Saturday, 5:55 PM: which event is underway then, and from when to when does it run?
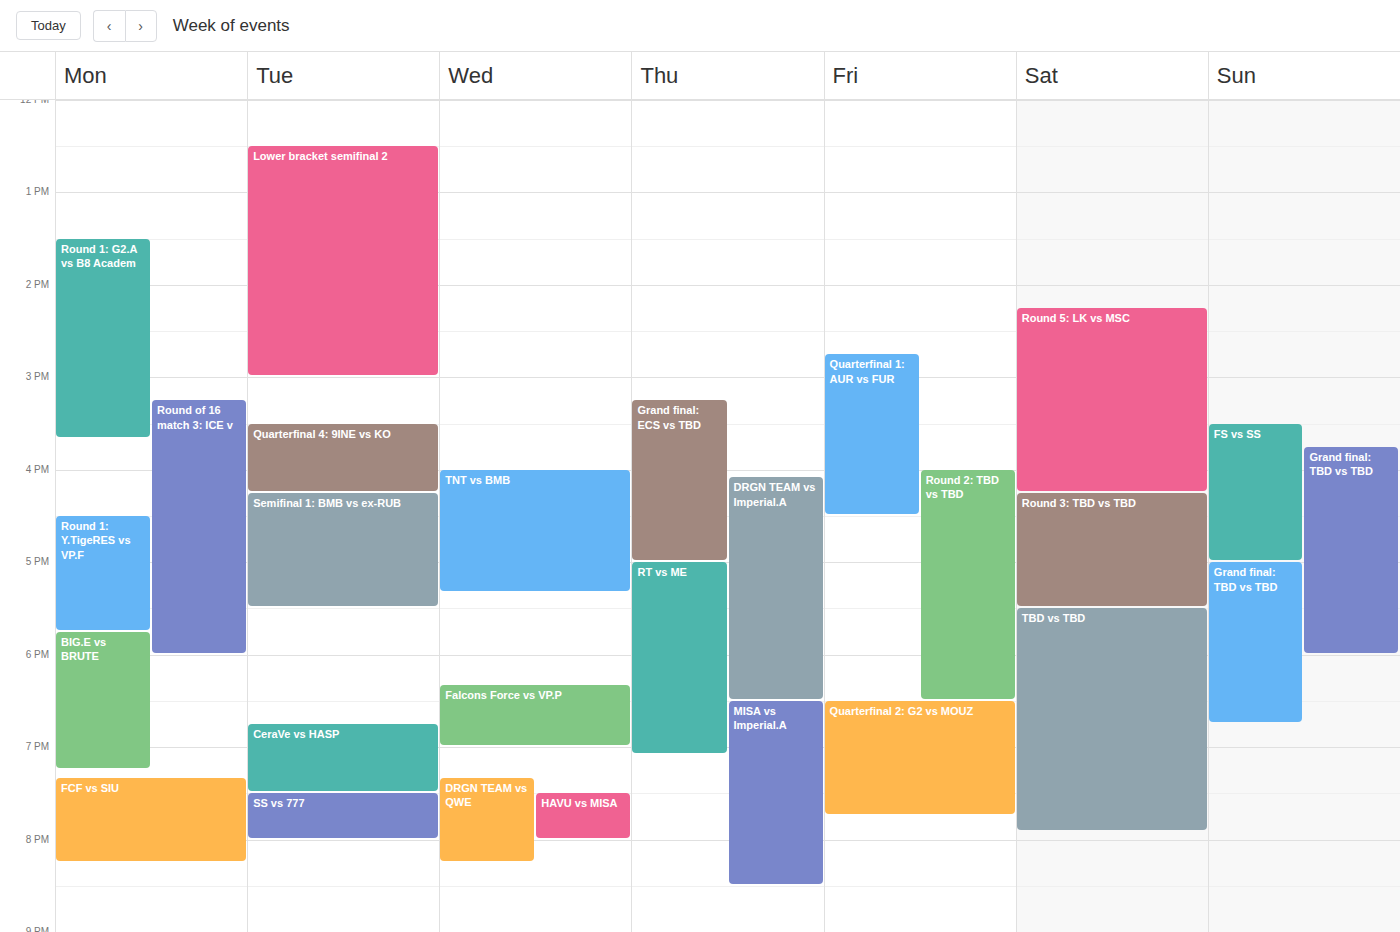
"TBD vs TBD", 5:30 PM to 7:55 PM